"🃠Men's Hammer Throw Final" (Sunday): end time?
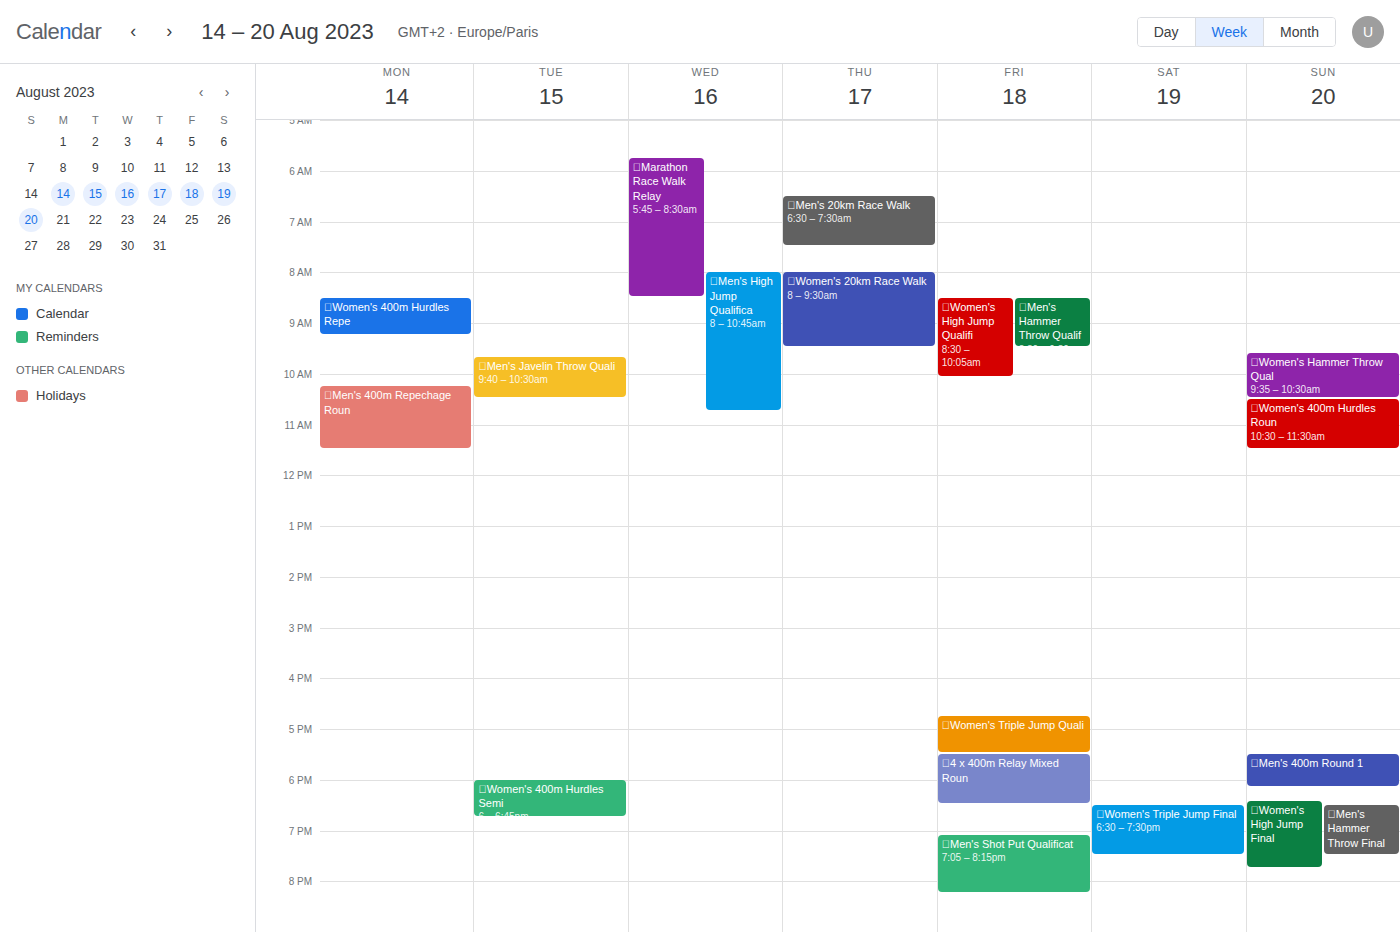
19:30